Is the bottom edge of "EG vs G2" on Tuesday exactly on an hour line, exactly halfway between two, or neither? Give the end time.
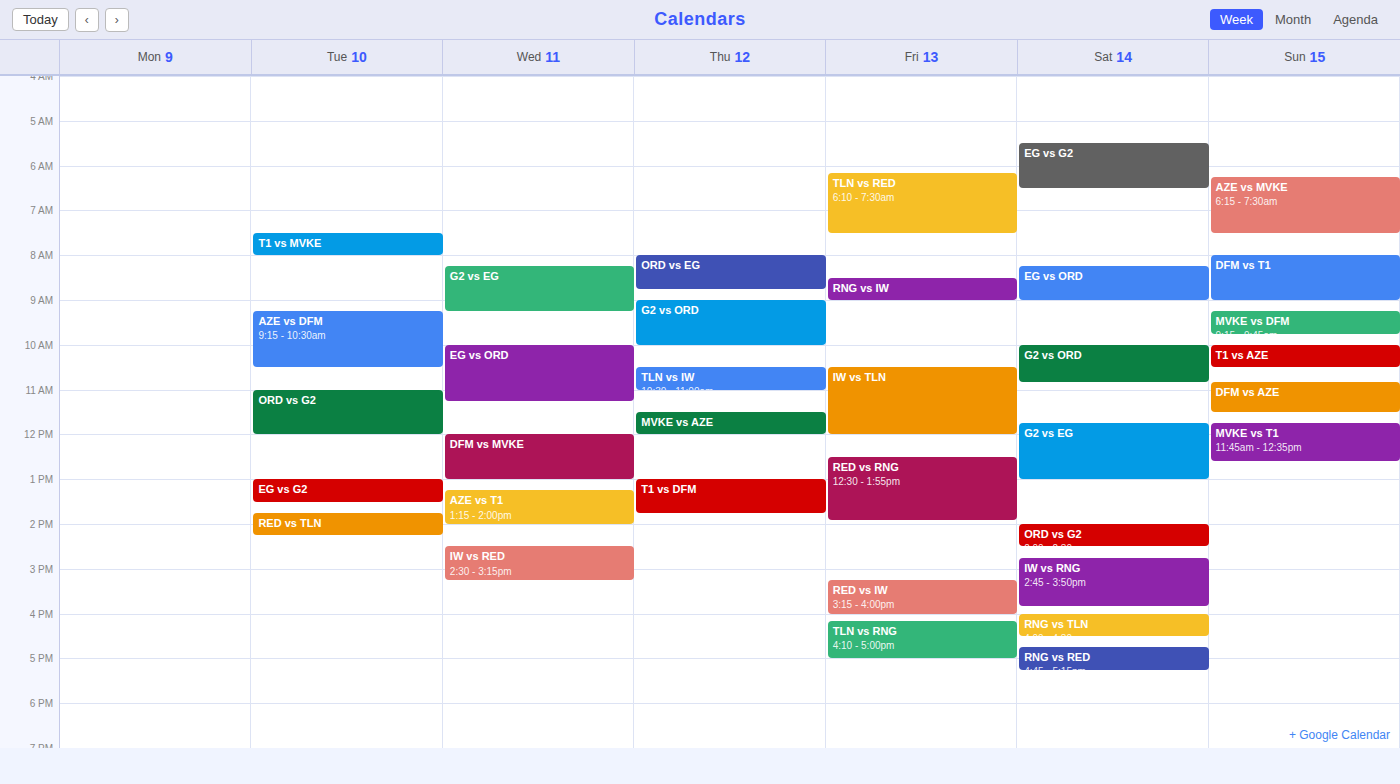
1:30 PM -- halfway between the 1 PM and 2 PM lines.